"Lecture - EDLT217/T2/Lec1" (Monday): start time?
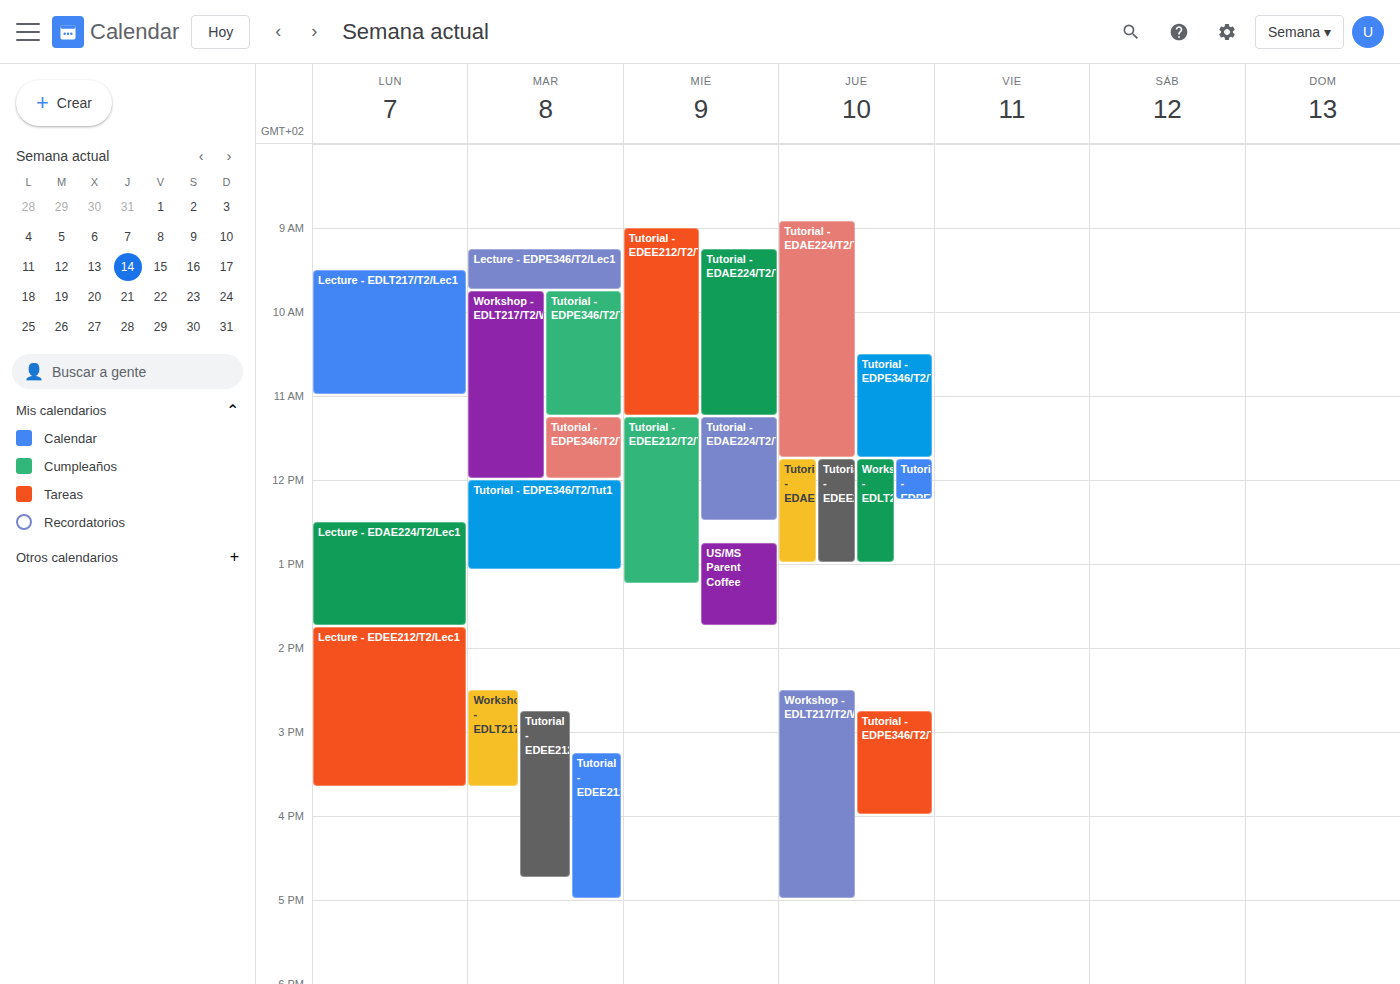
9:30 AM